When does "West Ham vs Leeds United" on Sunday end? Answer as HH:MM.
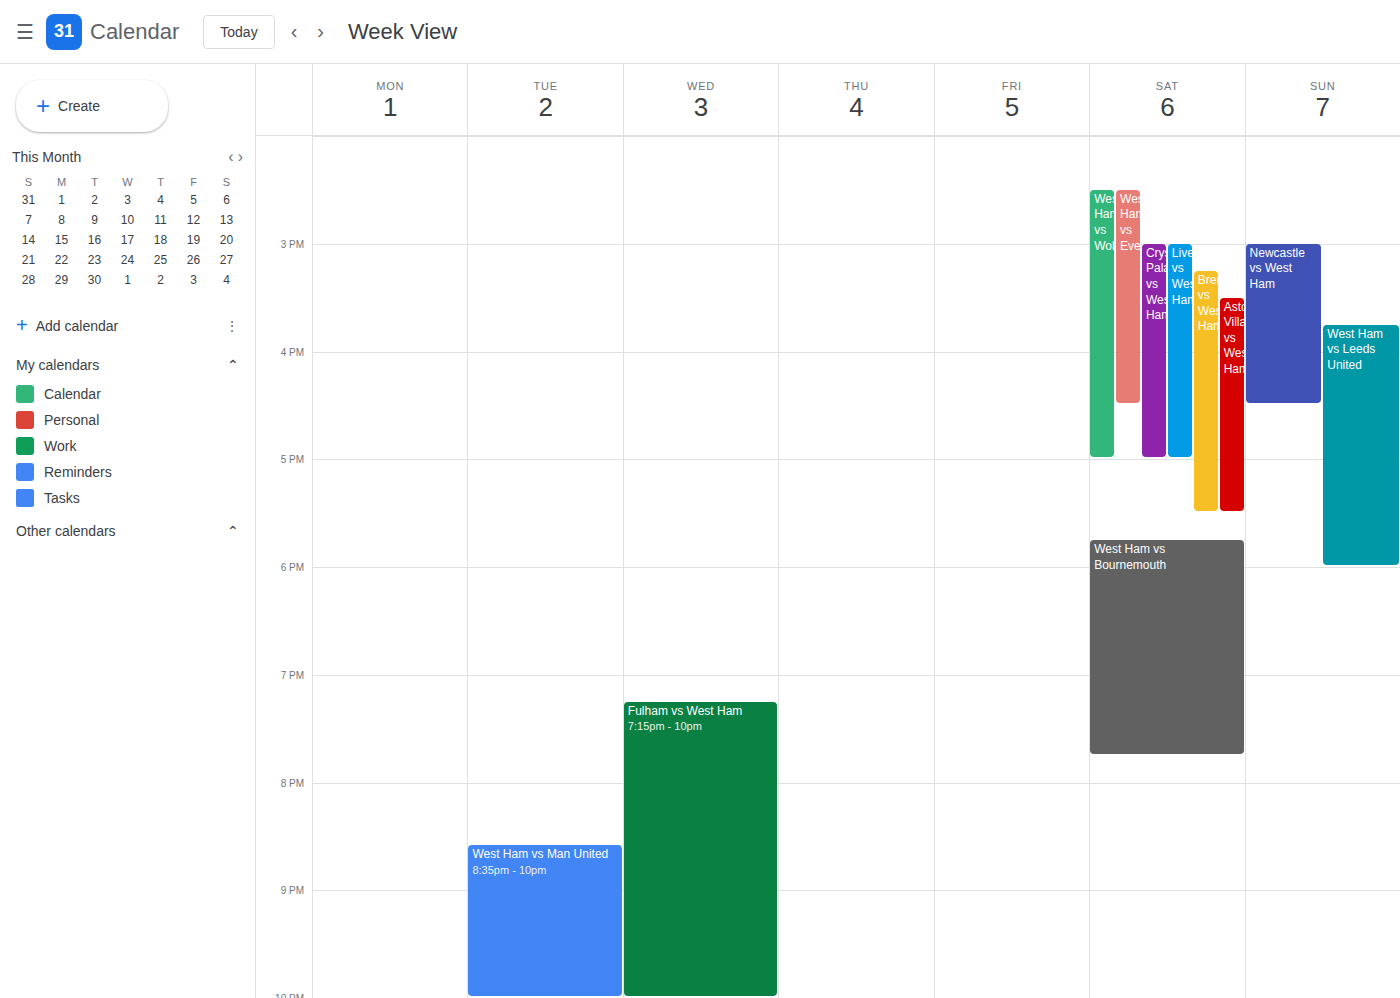
18:00